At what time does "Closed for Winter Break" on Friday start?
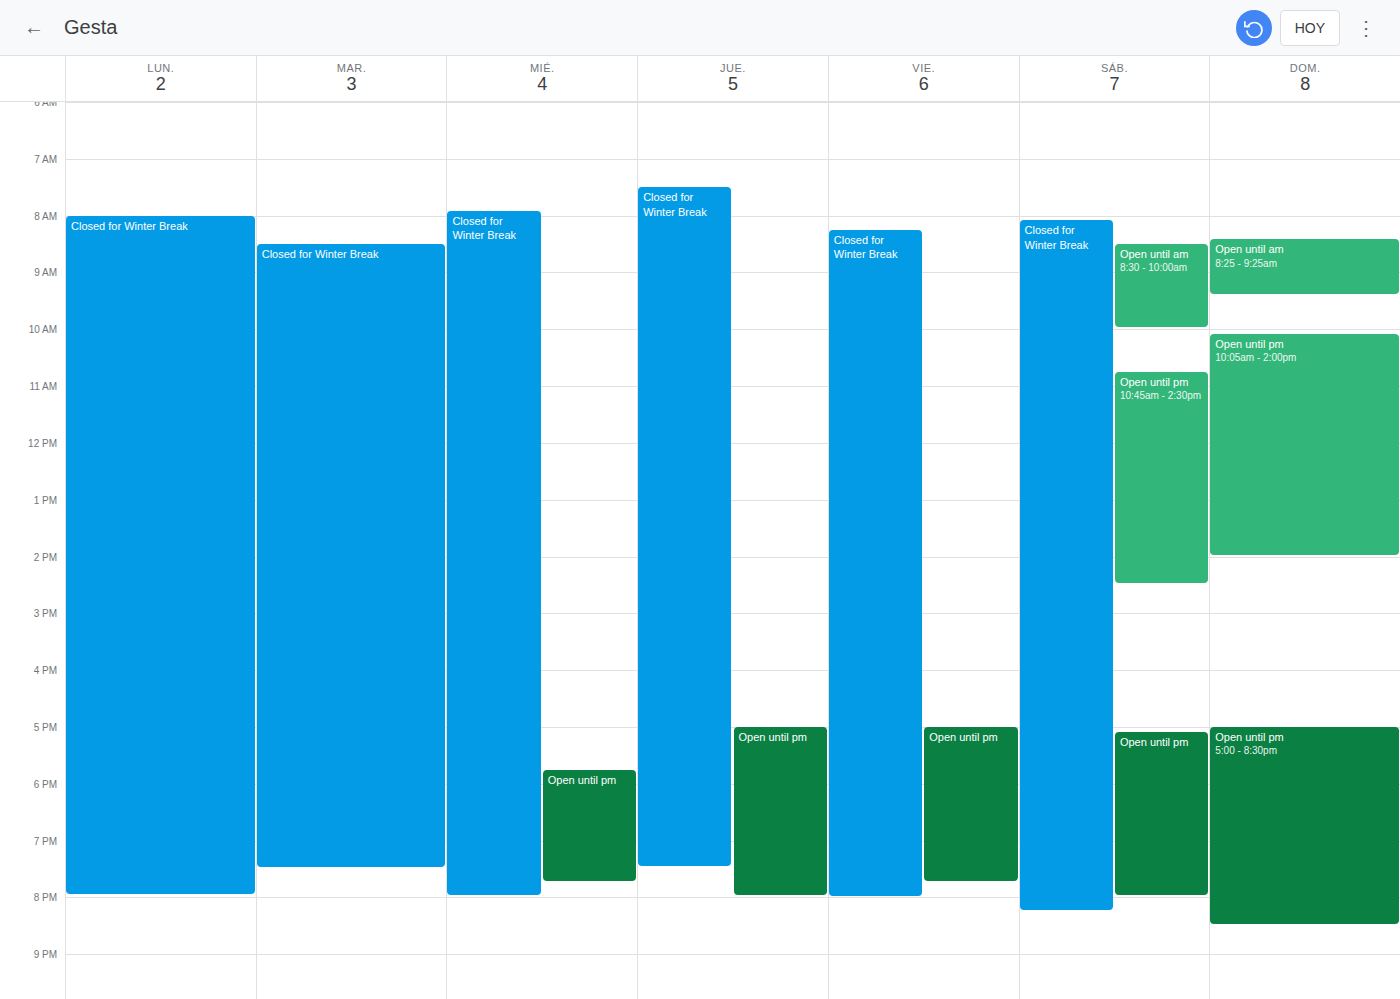
08:15